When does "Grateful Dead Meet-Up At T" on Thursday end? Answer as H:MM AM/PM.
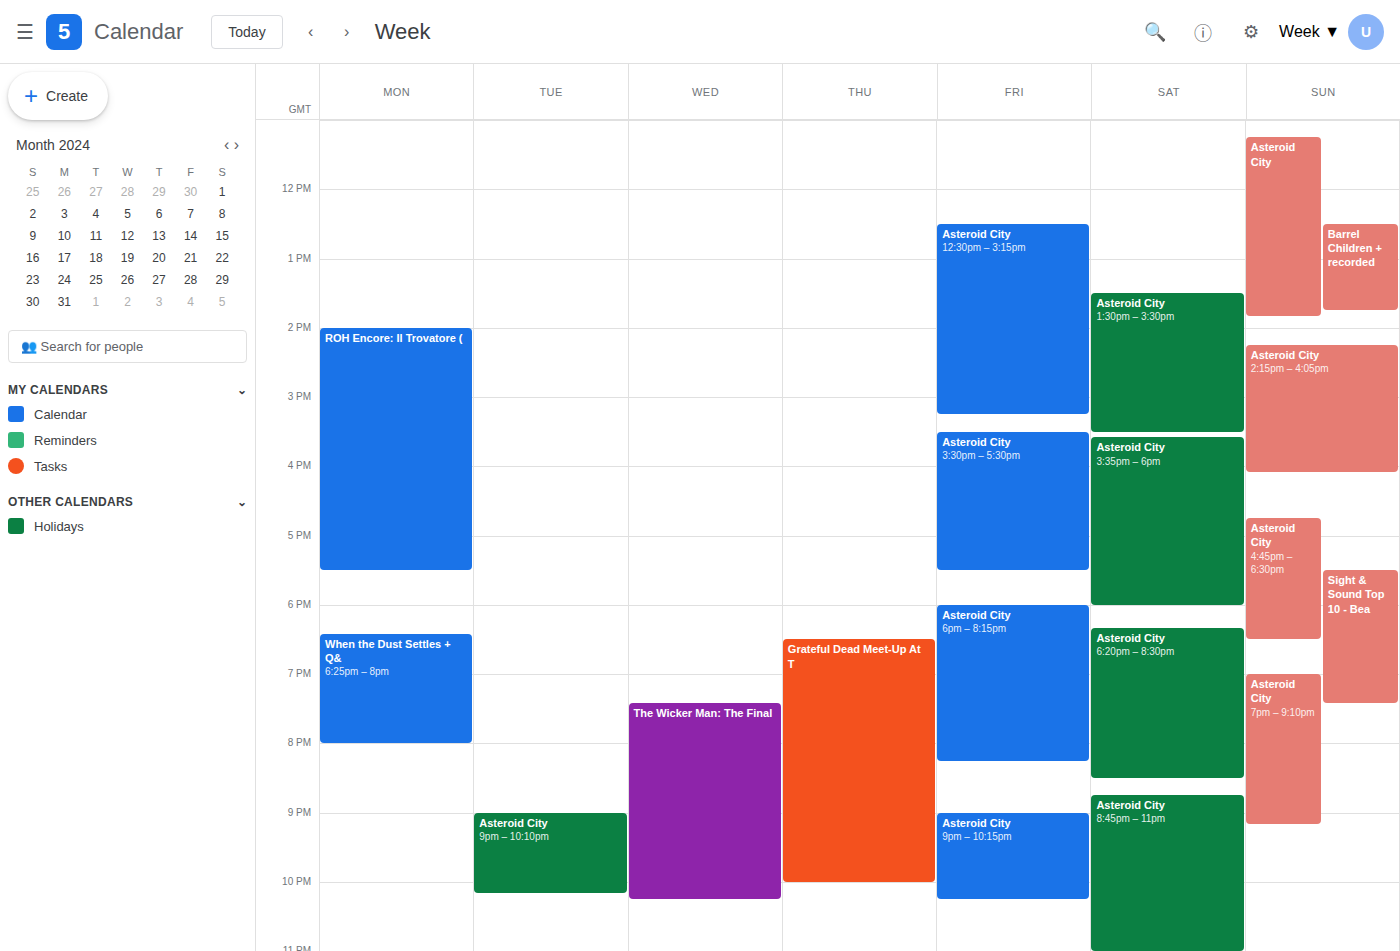
10:00 PM